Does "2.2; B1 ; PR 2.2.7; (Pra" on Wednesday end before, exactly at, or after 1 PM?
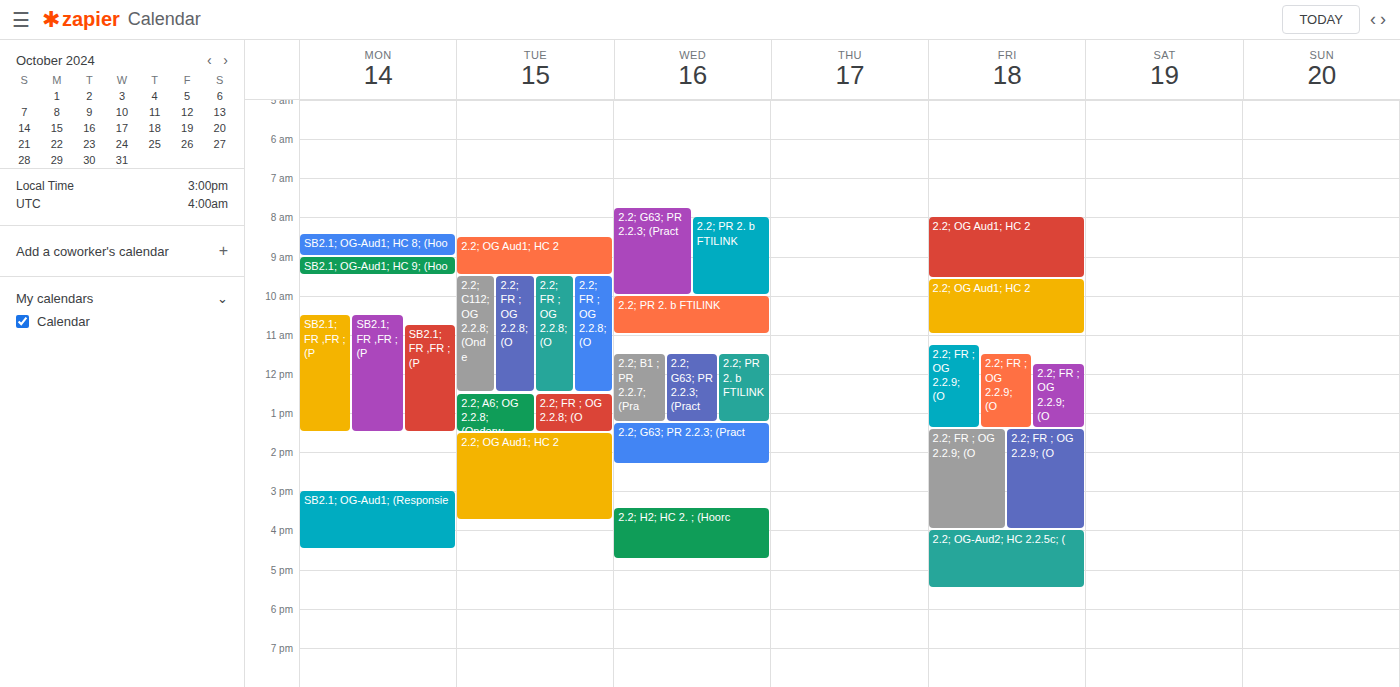
1:15 PM -- after 1 PM, 15 minutes below the 1 PM line.